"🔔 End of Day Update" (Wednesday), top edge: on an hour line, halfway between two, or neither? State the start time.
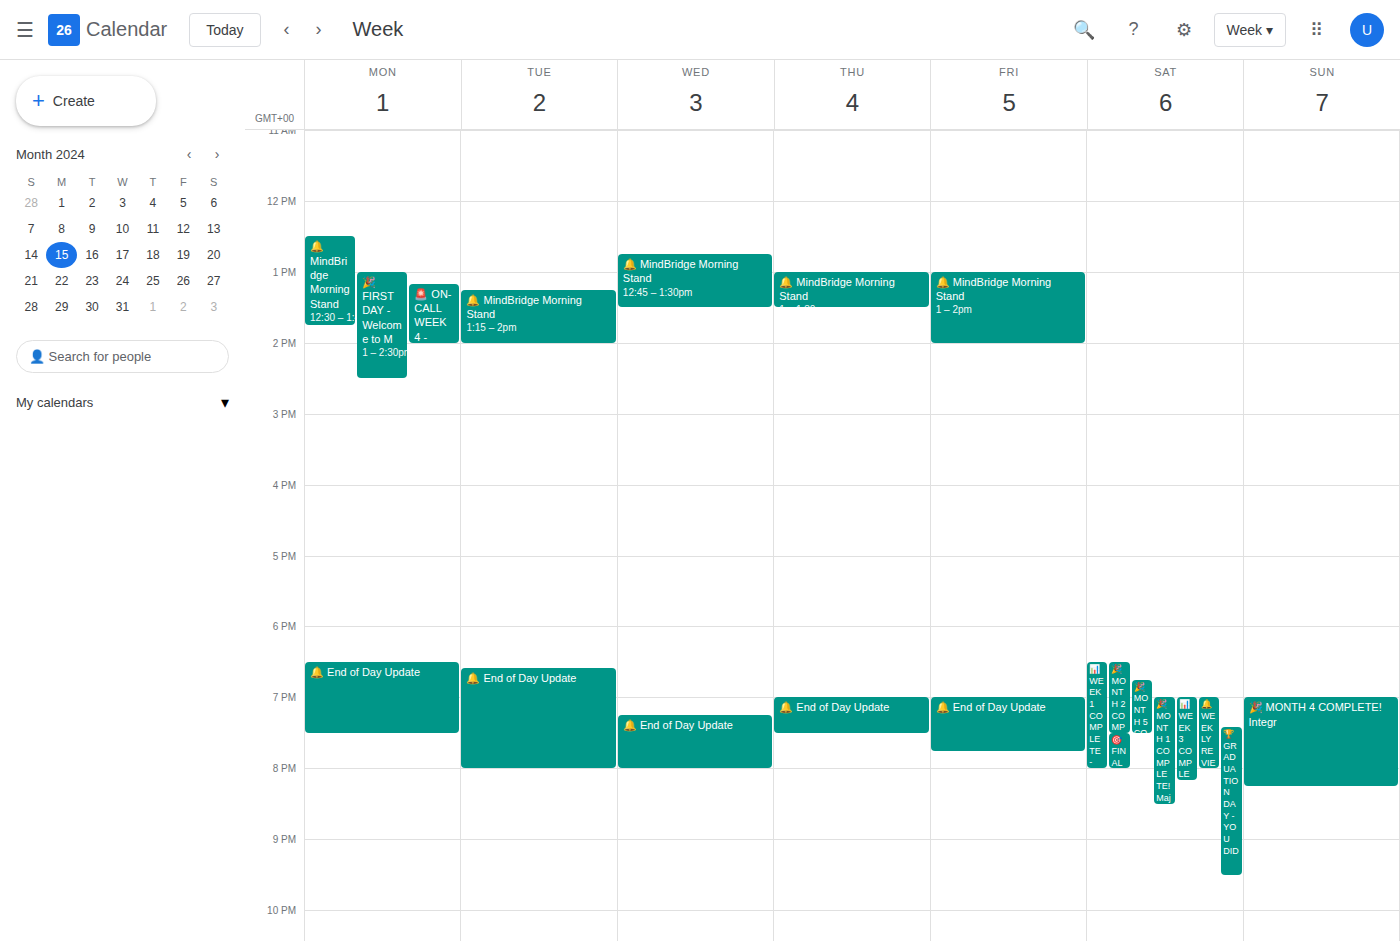
7:15 PM -- neither: a quarter of the way from the 7 PM line to the 8 PM line.